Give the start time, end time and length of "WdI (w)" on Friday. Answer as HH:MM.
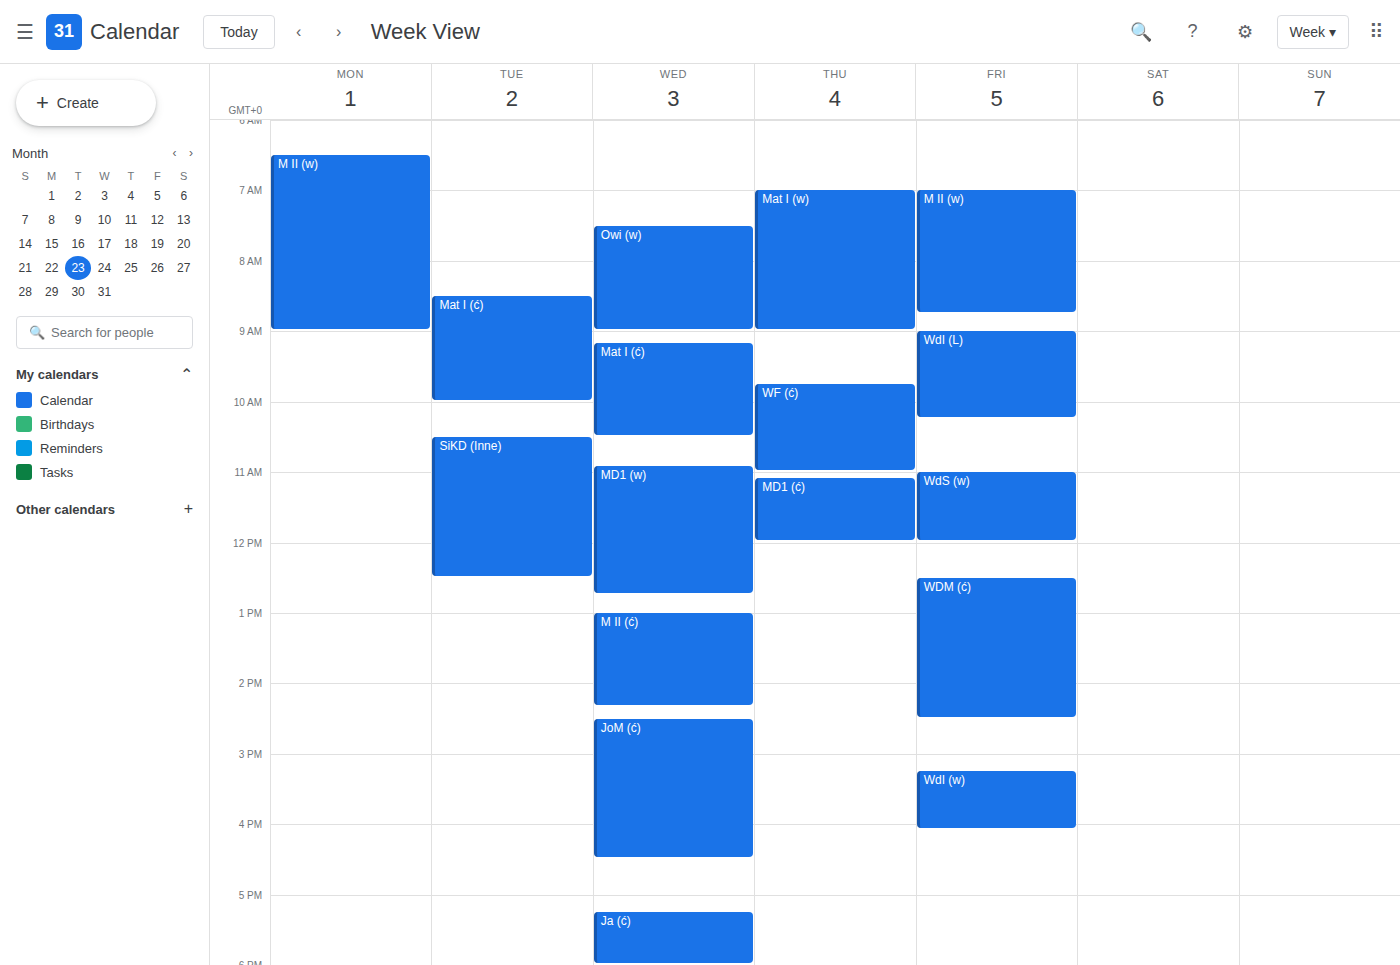
15:15 to 16:05, 50 minutes